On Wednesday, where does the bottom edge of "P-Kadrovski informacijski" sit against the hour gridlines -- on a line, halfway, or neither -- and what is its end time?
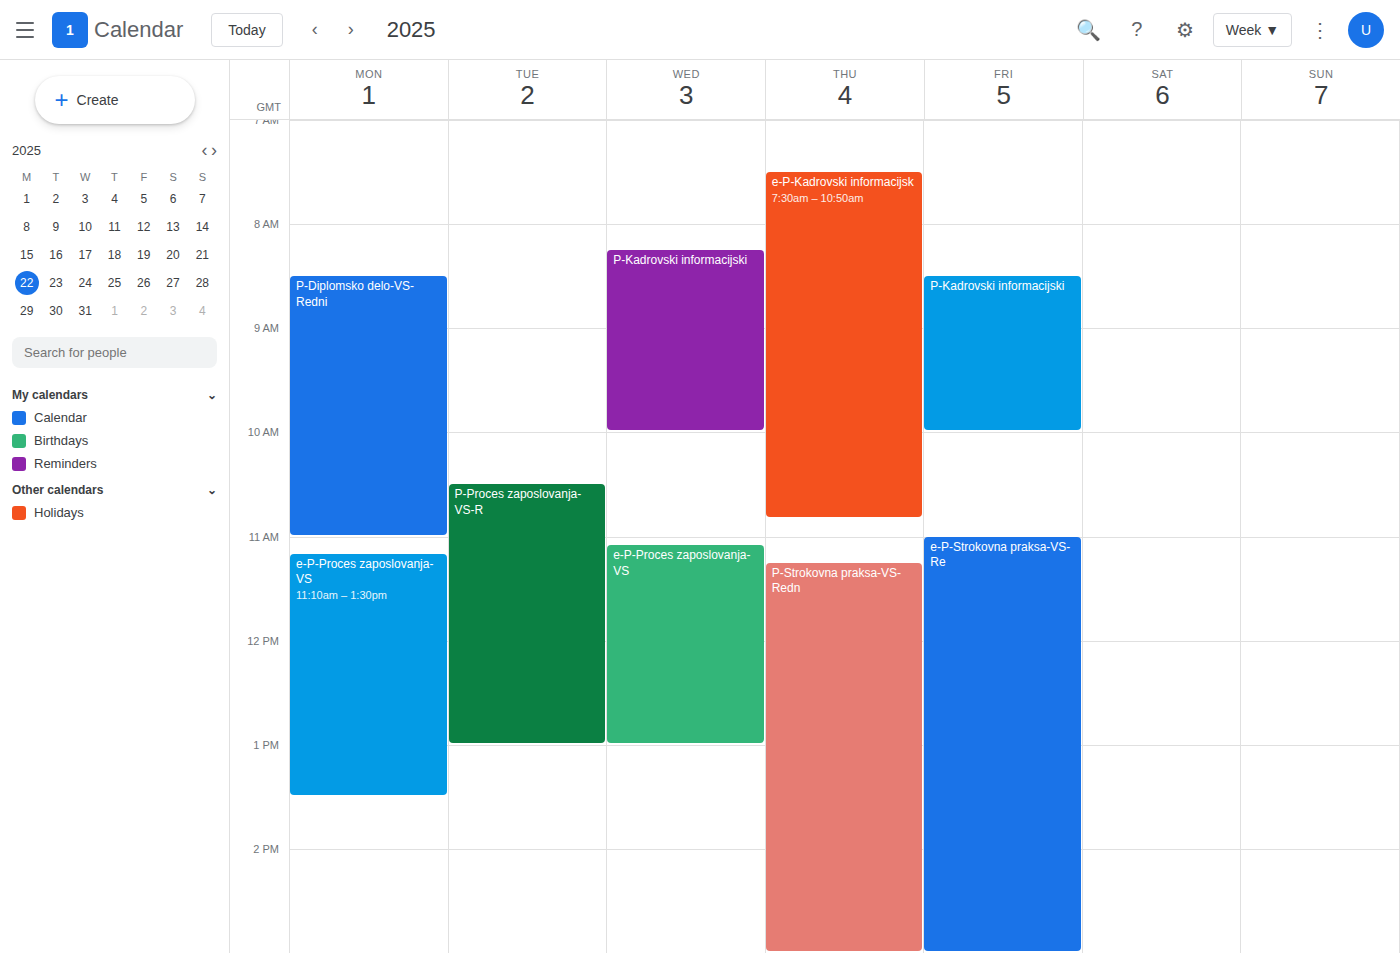
10:00 AM -- exactly on the 10 AM line.